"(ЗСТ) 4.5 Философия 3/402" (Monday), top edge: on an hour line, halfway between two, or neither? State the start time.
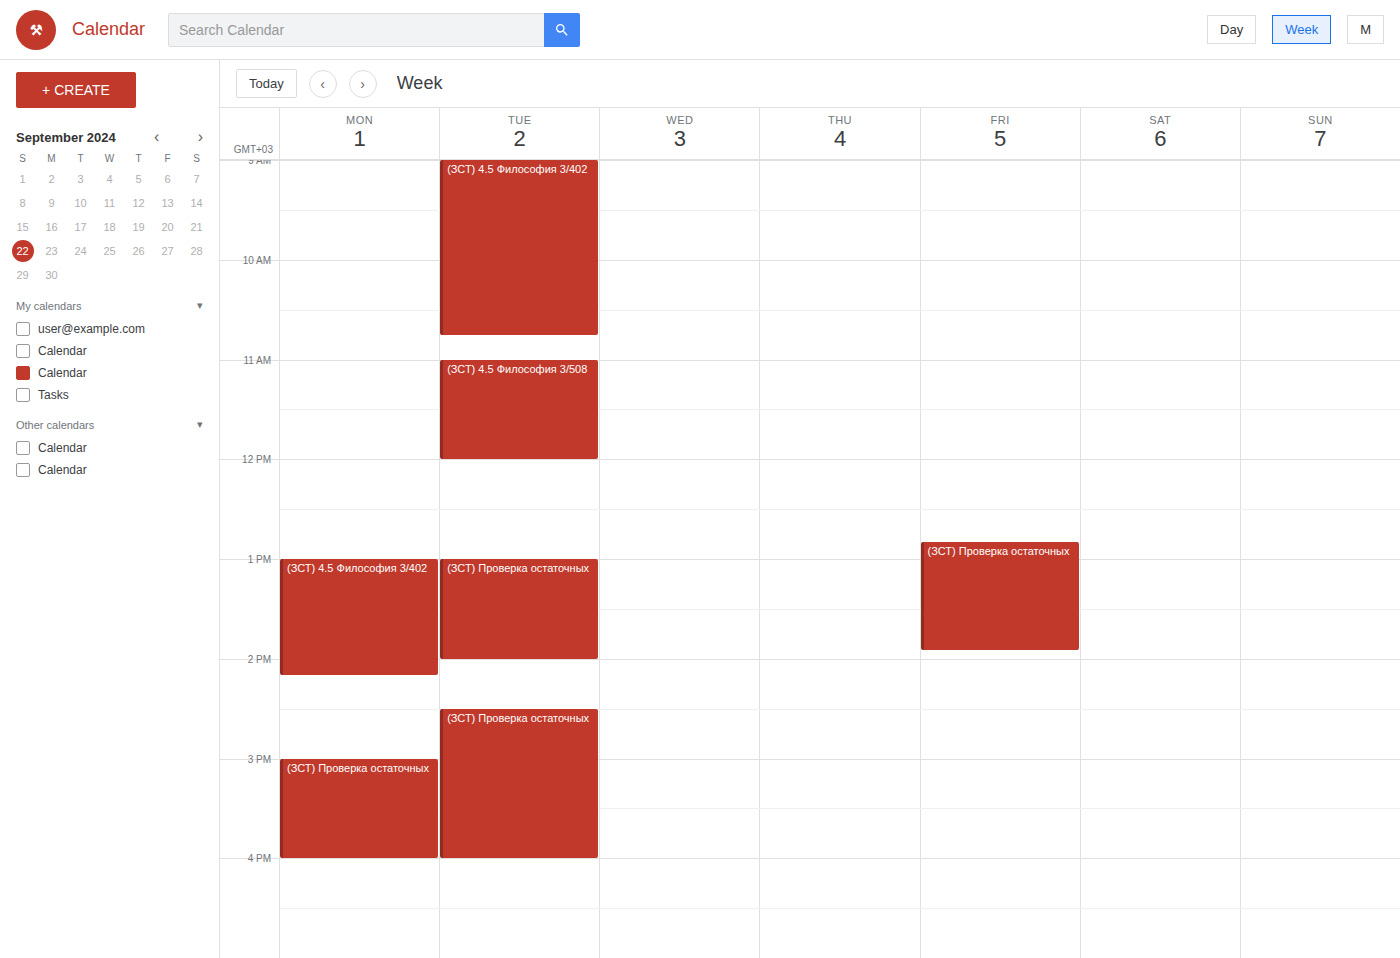
1:00 PM -- exactly on the 1 PM line.